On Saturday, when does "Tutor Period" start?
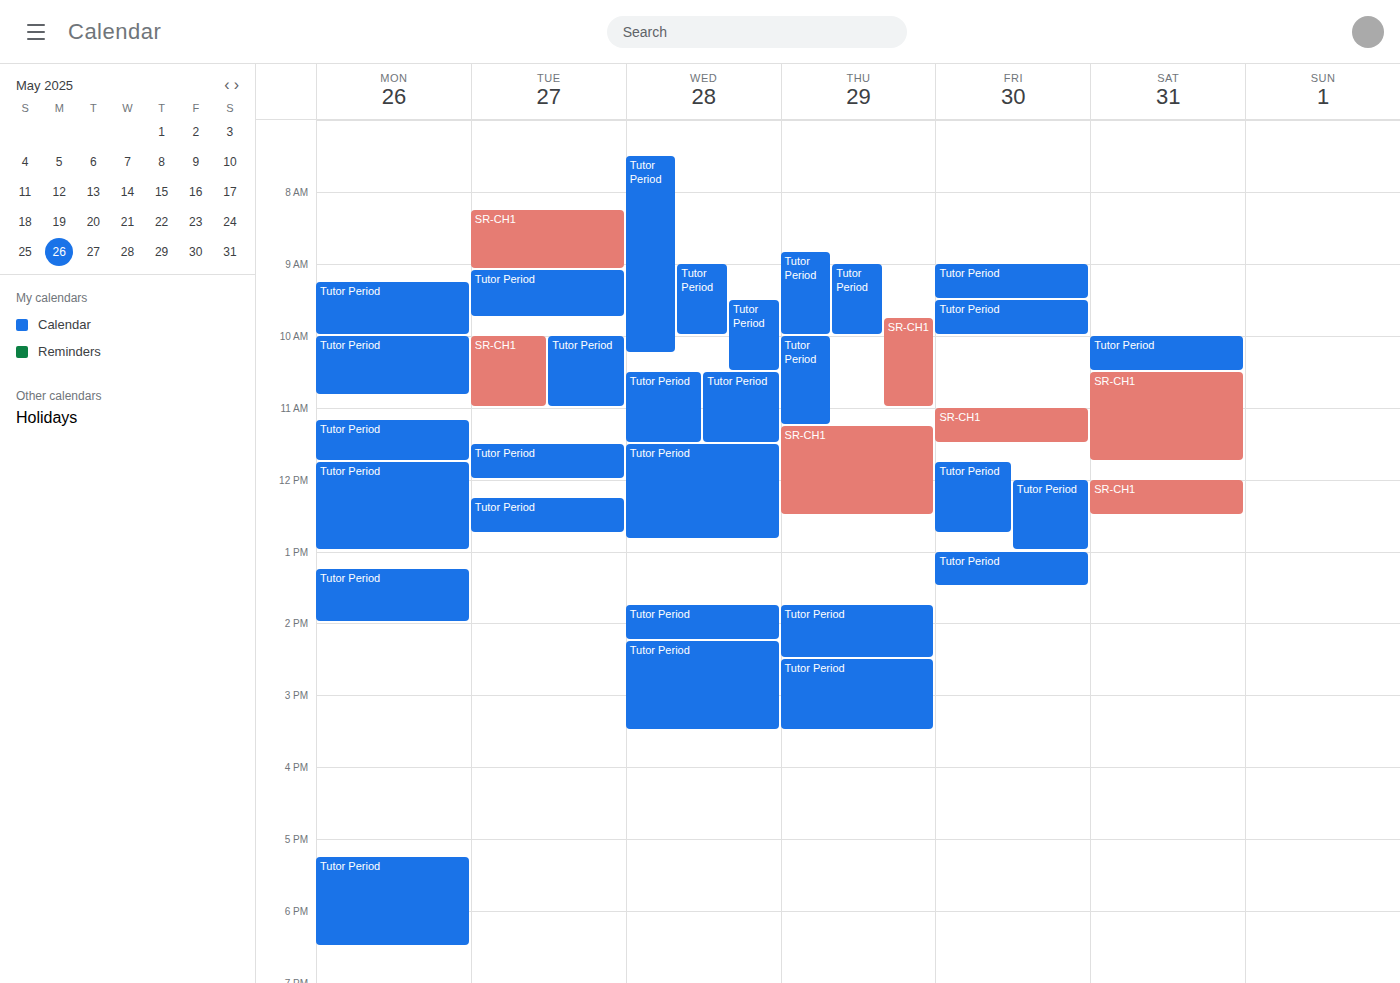
10:00 AM